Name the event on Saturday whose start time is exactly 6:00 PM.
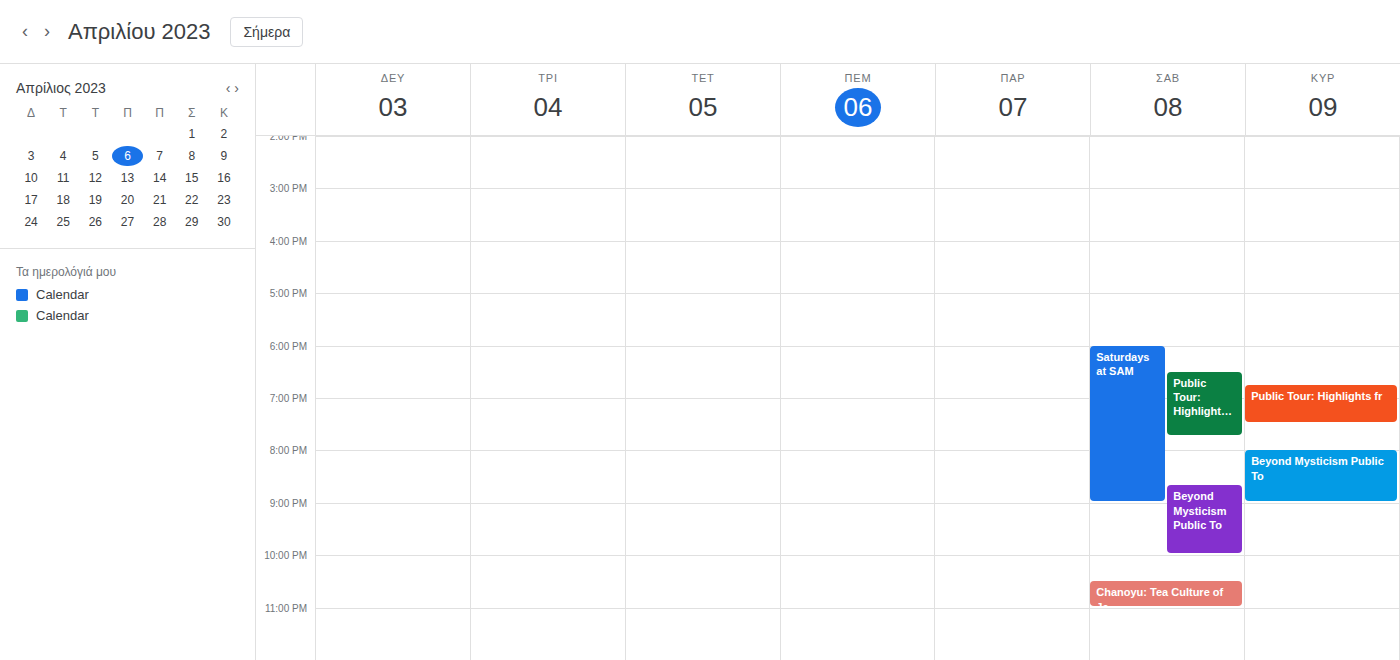
"Saturdays at SAM"